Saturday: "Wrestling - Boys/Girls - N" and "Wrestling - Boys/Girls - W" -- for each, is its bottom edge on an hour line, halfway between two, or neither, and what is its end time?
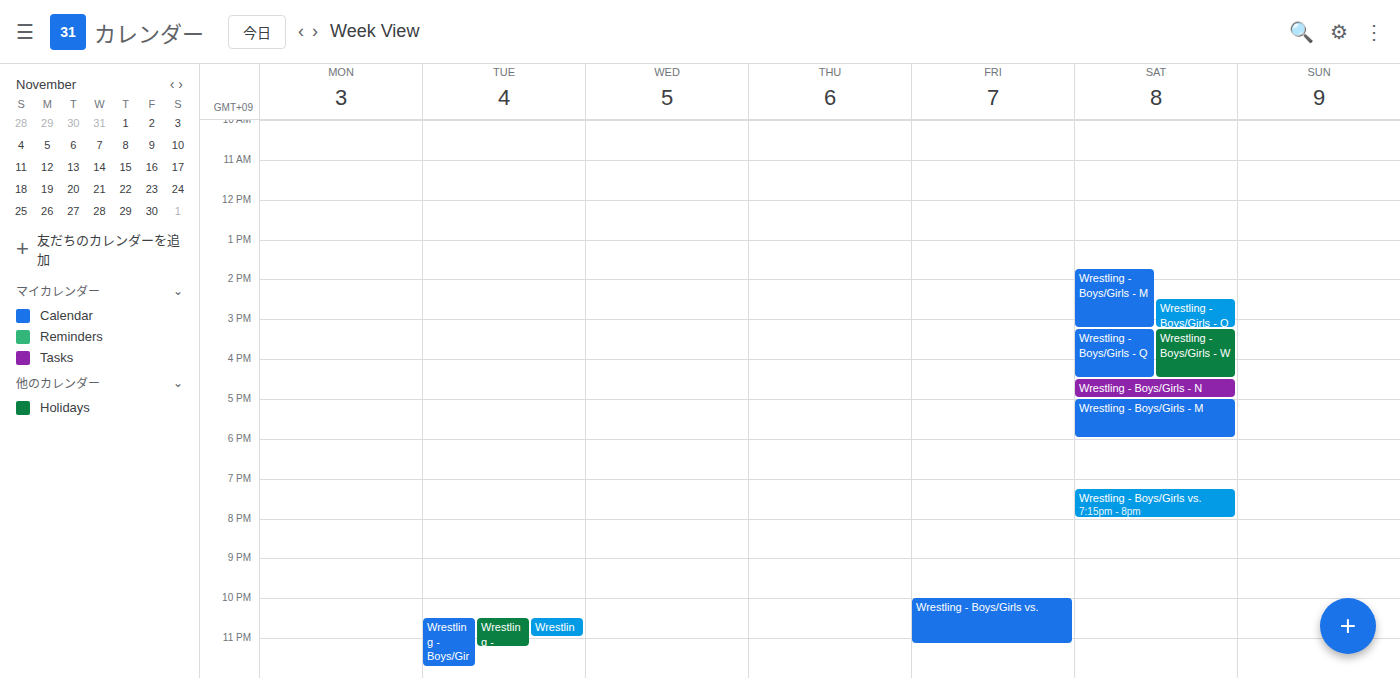
"Wrestling - Boys/Girls - N": 5:00 PM, exactly on the 5 PM line. "Wrestling - Boys/Girls - W": 4:30 PM, halfway between the 4 PM and 5 PM lines.